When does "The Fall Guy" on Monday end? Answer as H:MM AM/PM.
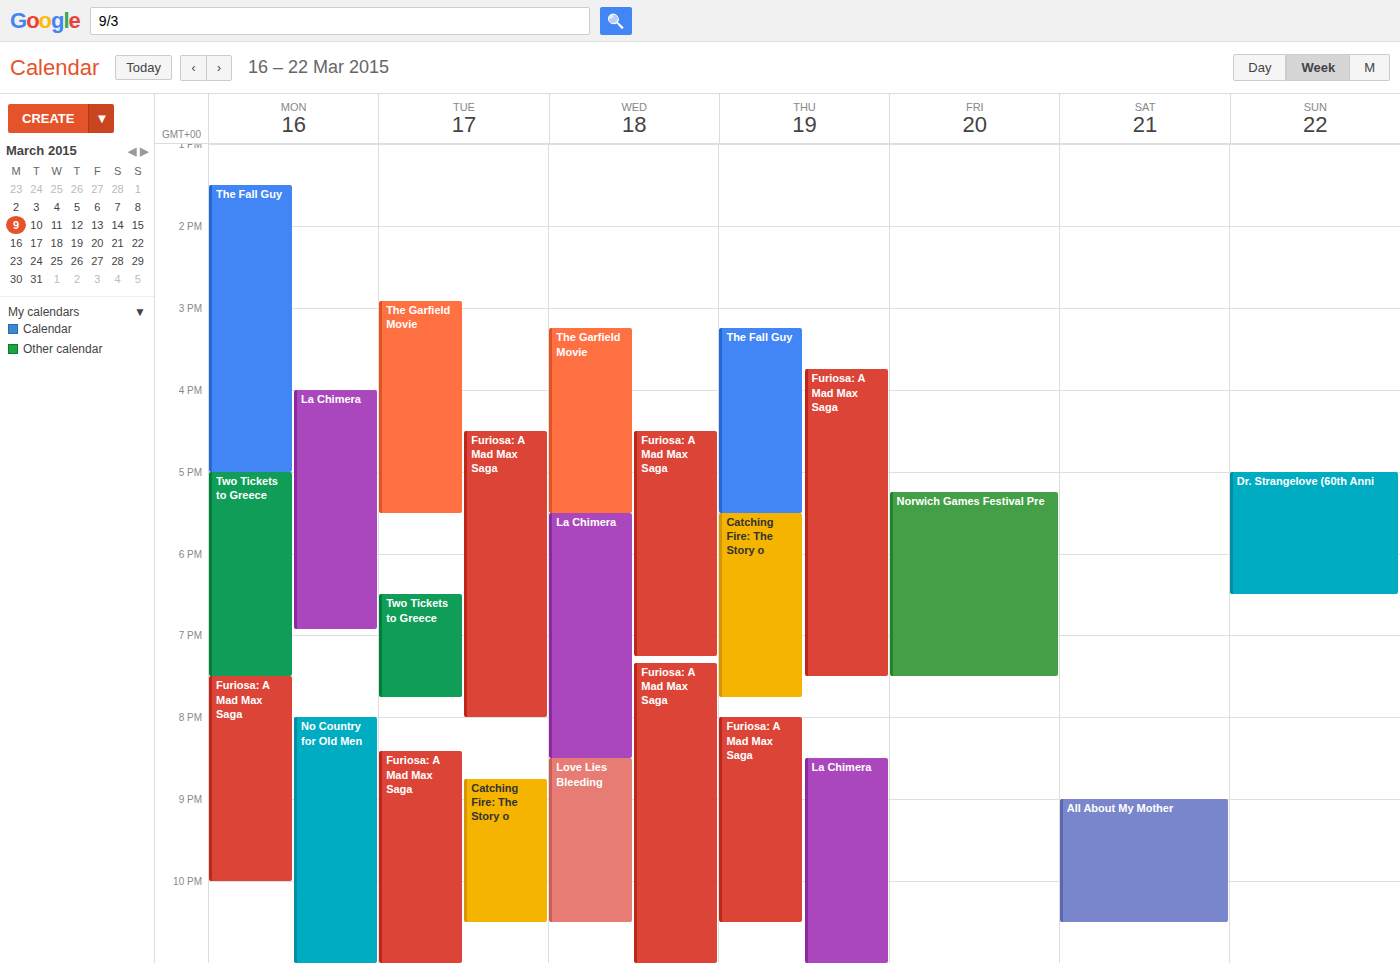
5:00 PM